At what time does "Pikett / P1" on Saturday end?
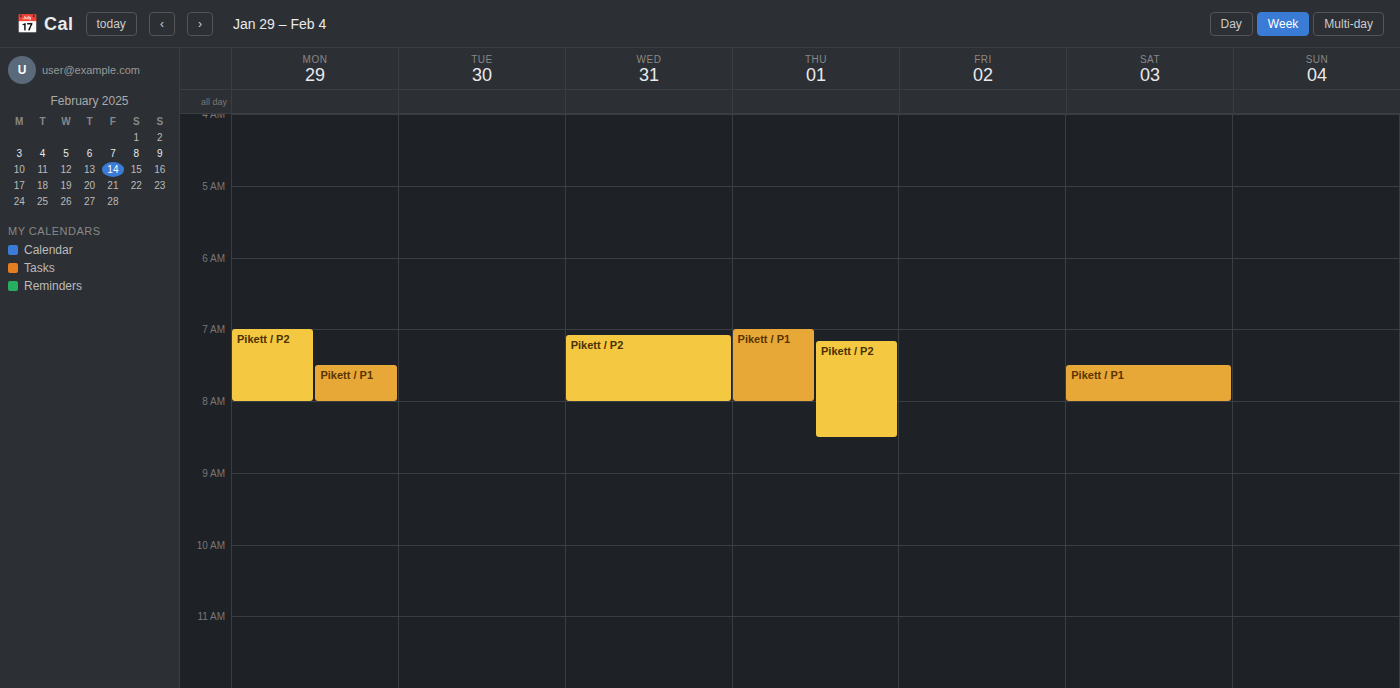
8:00 AM